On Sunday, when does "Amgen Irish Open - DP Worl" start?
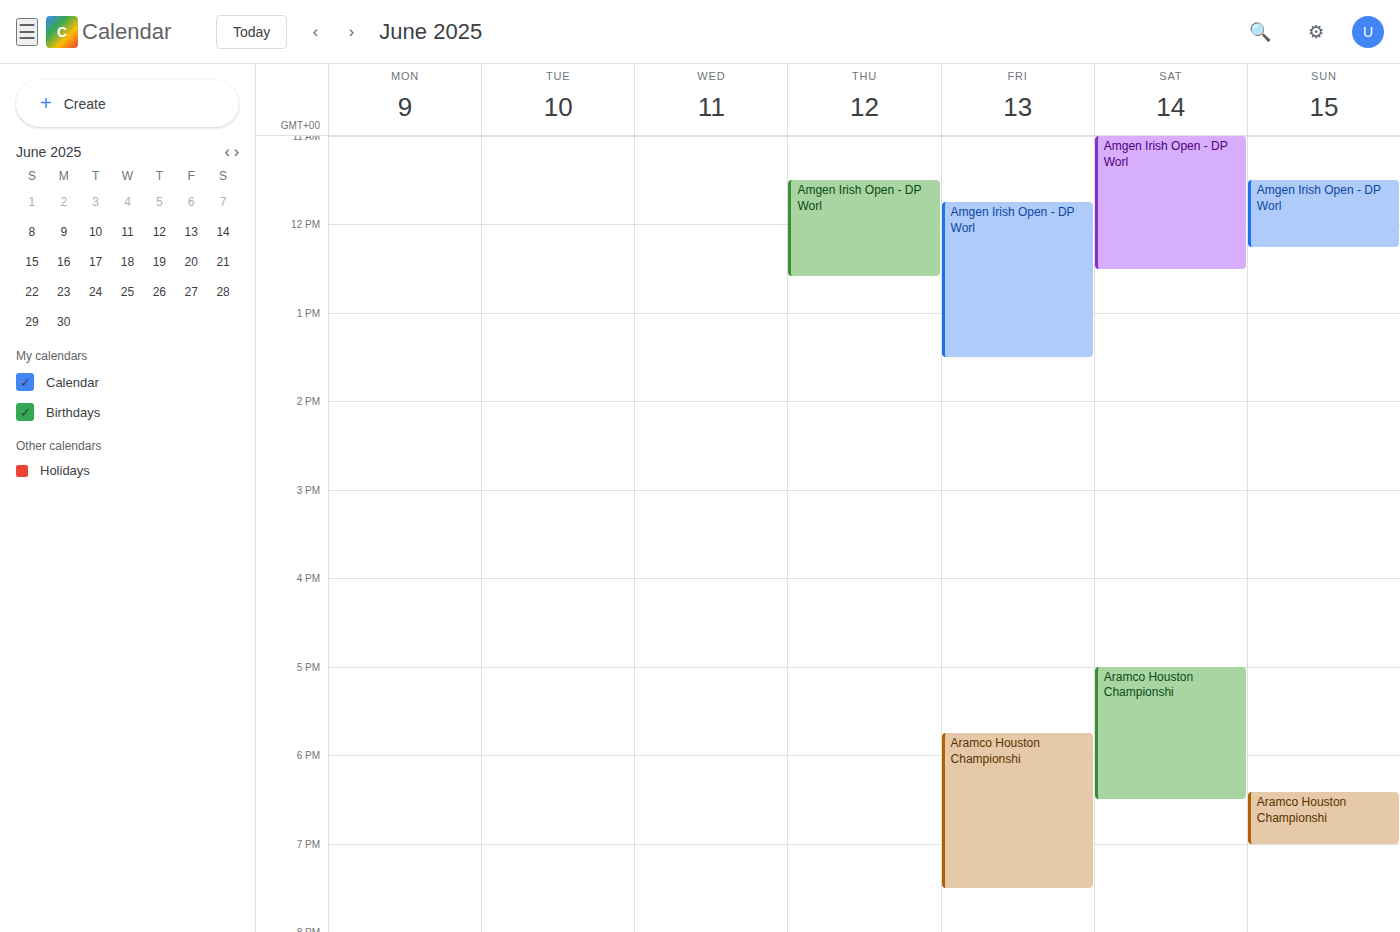
11:30 AM